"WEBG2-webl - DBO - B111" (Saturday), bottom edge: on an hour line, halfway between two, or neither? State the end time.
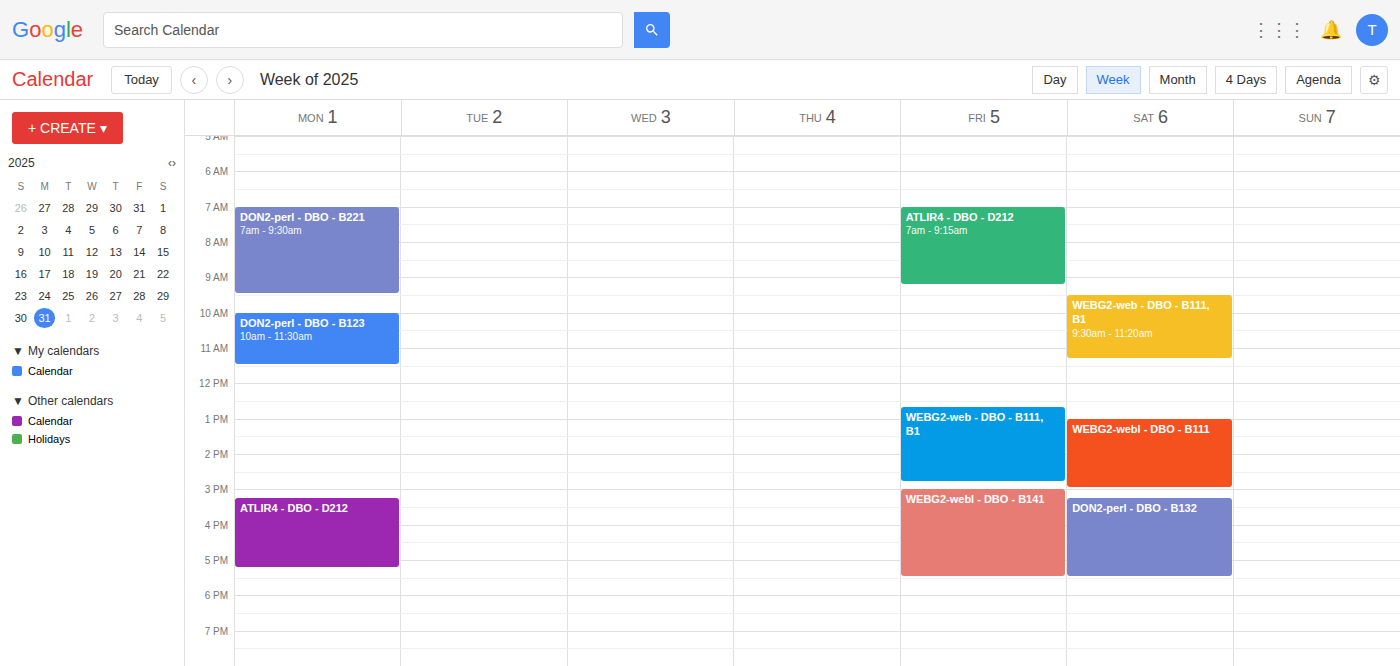
3:00 PM -- exactly on the 3 PM line.